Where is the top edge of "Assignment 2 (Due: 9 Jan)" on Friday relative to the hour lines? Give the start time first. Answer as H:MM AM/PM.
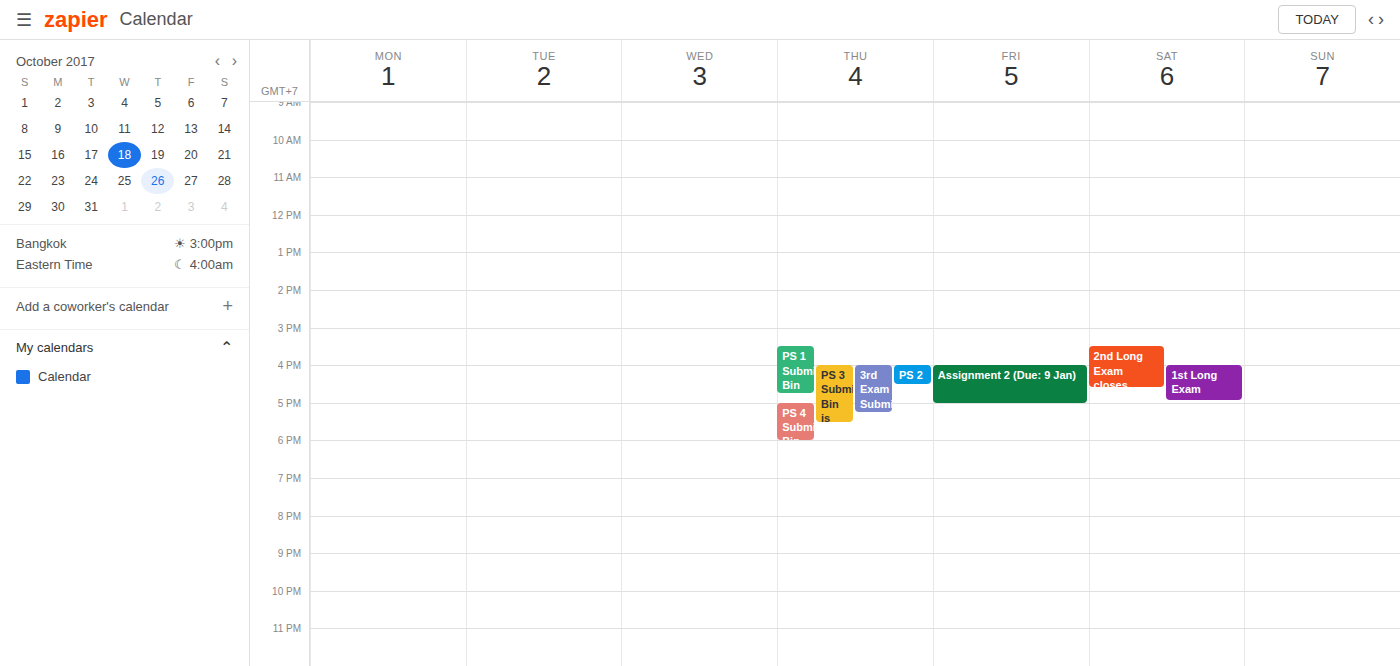
4:00 PM -- exactly on the 4 PM line.